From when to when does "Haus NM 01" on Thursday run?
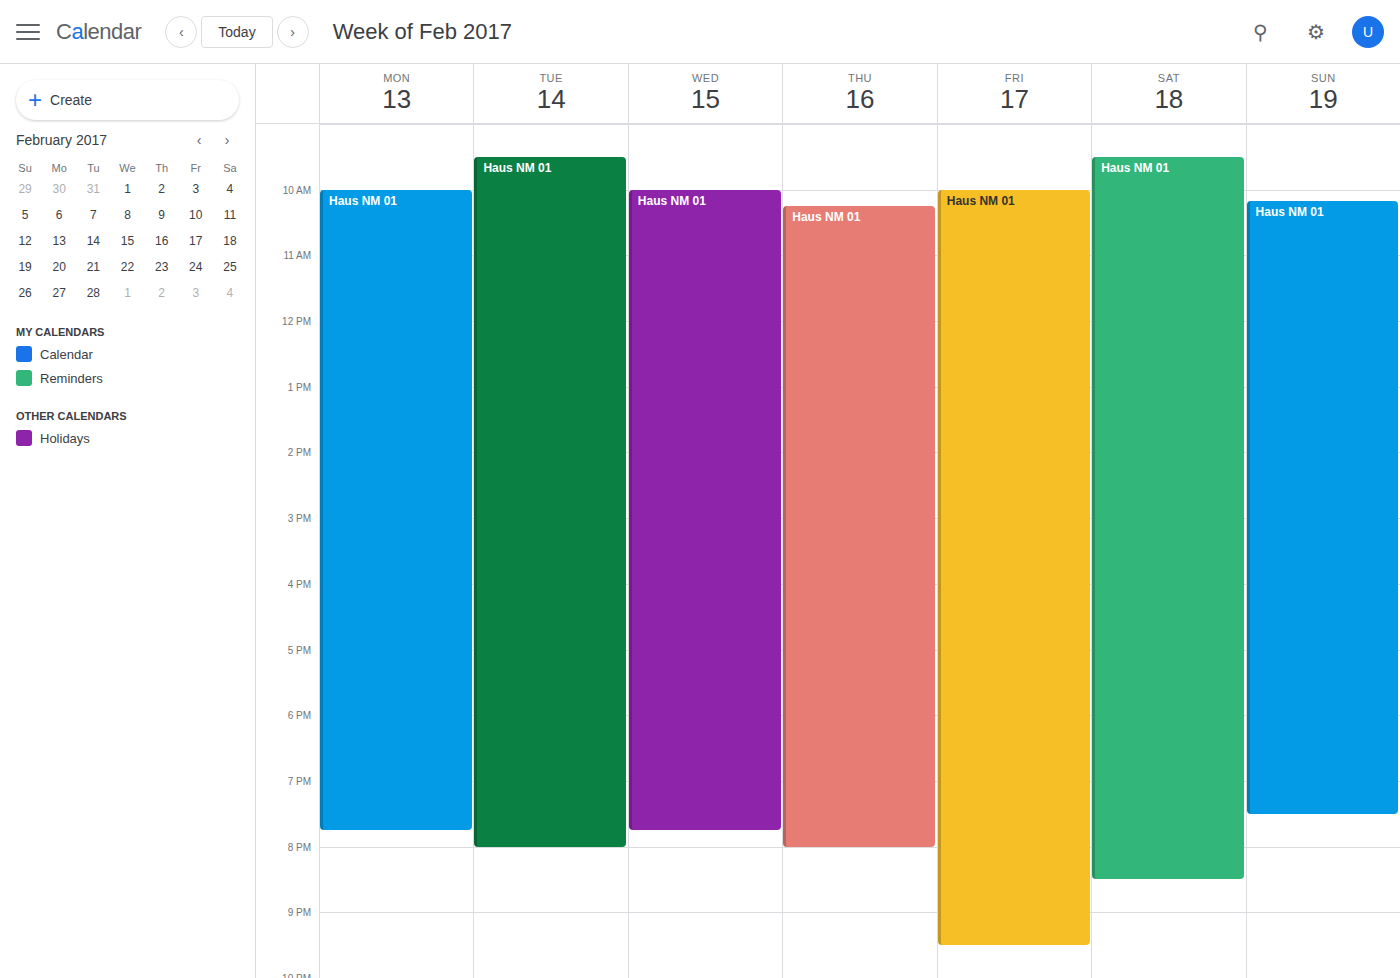
10:15 AM to 8:00 PM